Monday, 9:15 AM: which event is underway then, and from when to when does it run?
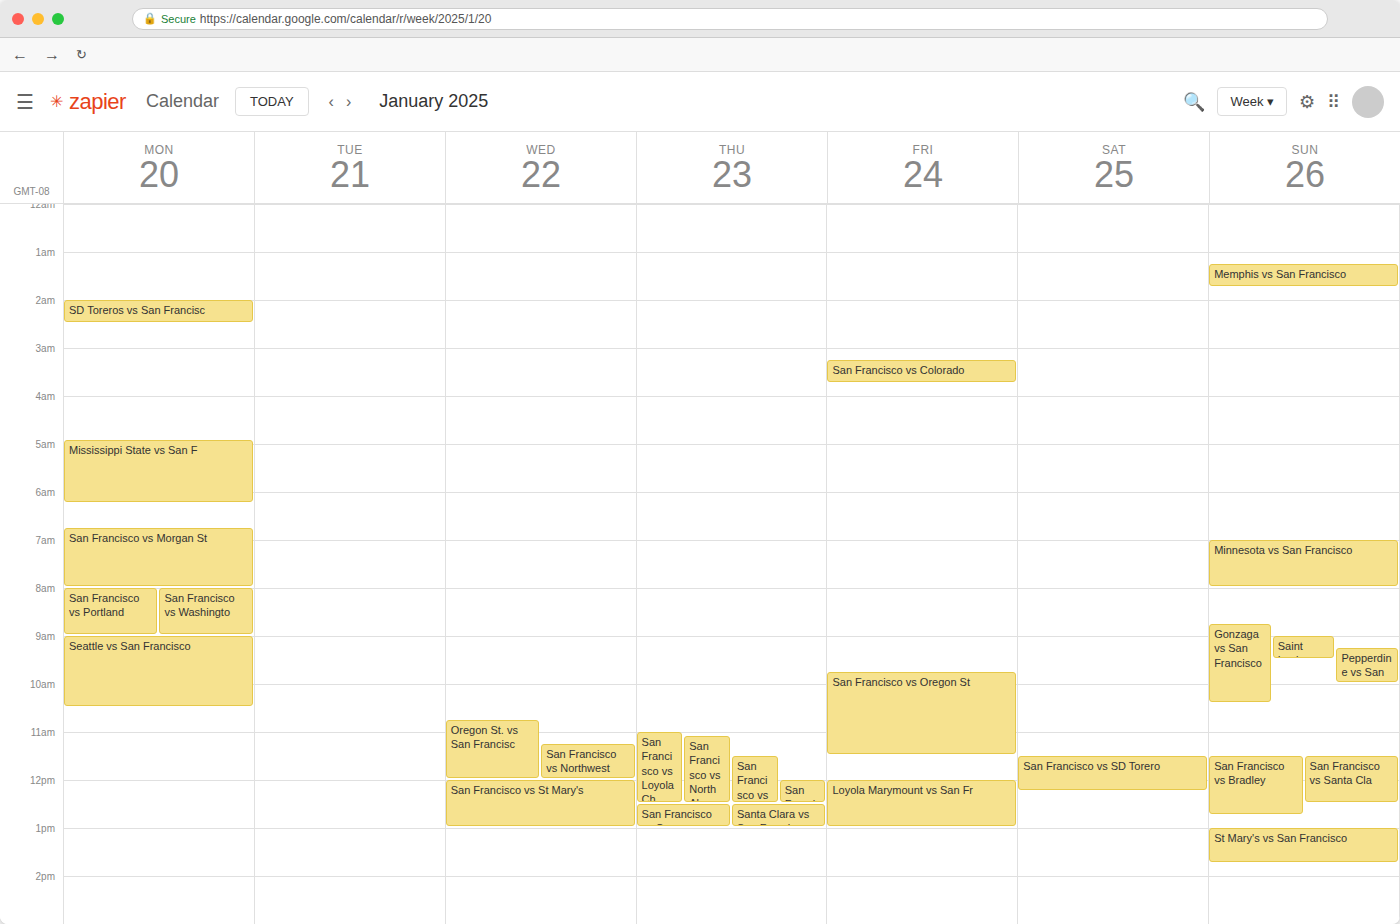
"Seattle vs San Francisco", 9:00 AM to 10:30 AM